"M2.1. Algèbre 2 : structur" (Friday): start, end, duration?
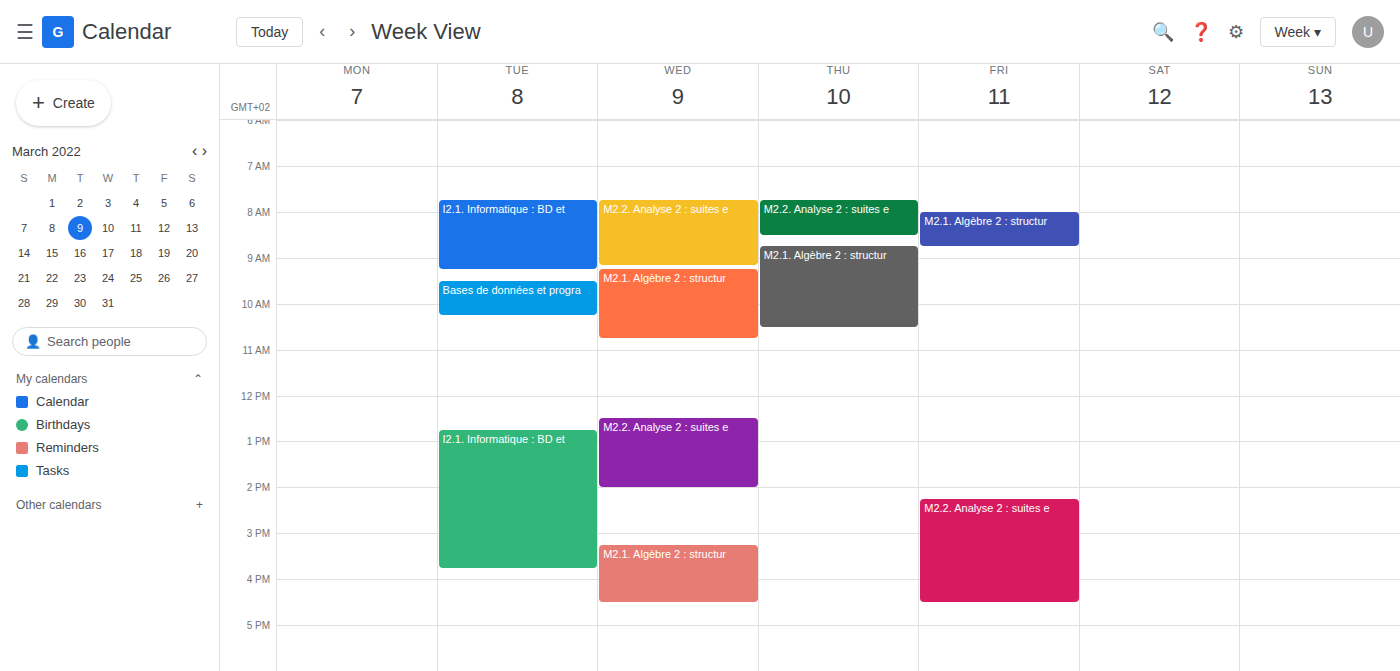
8:00 AM to 8:45 AM, 45 minutes